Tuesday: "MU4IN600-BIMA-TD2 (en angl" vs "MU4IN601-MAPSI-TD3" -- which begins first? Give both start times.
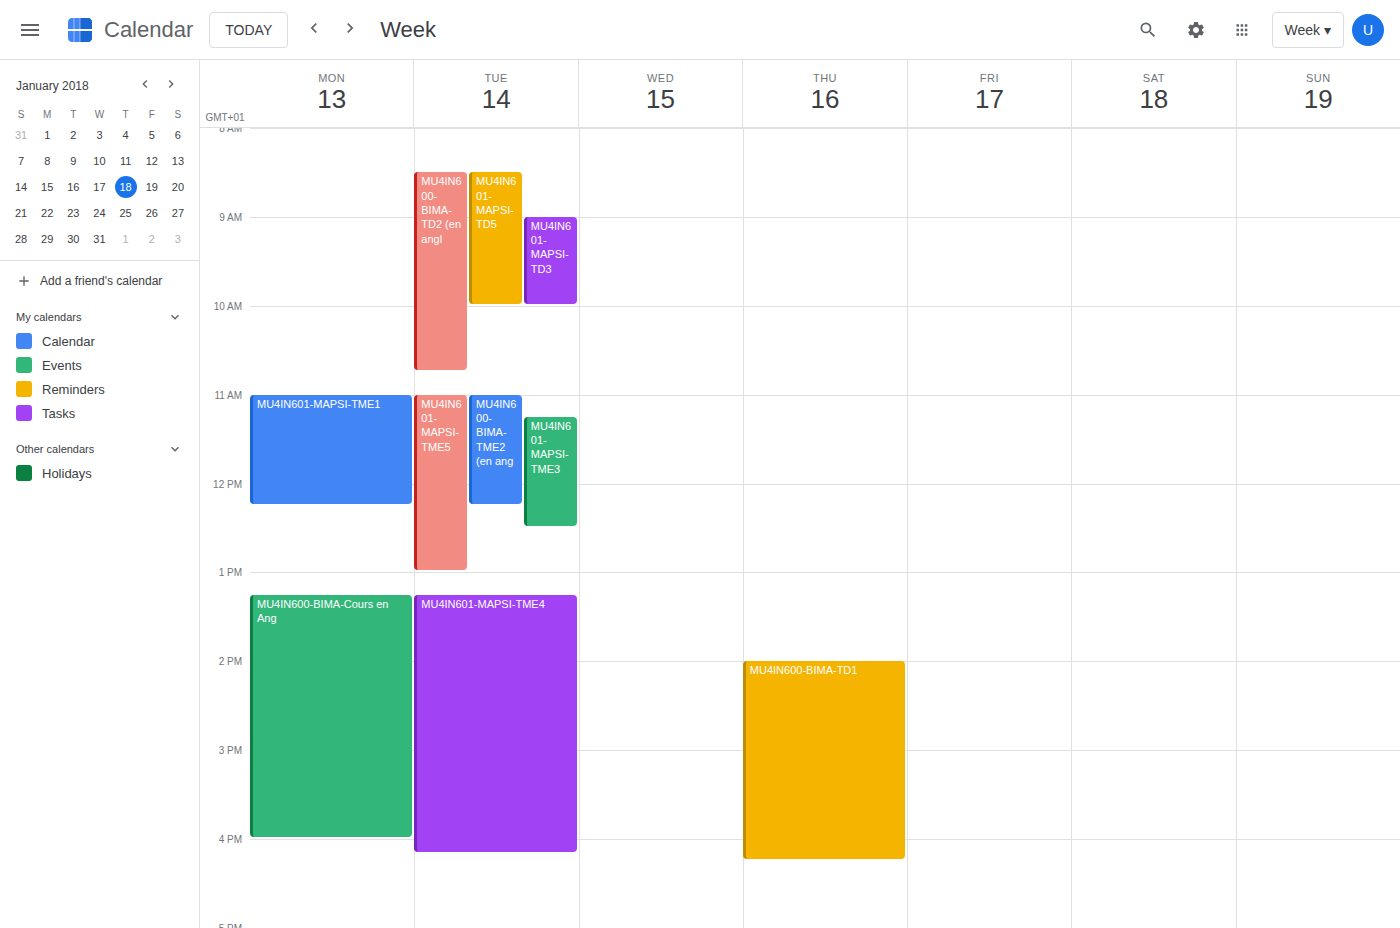
"MU4IN600-BIMA-TD2 (en angl" 08:30; "MU4IN601-MAPSI-TD3" 09:00.